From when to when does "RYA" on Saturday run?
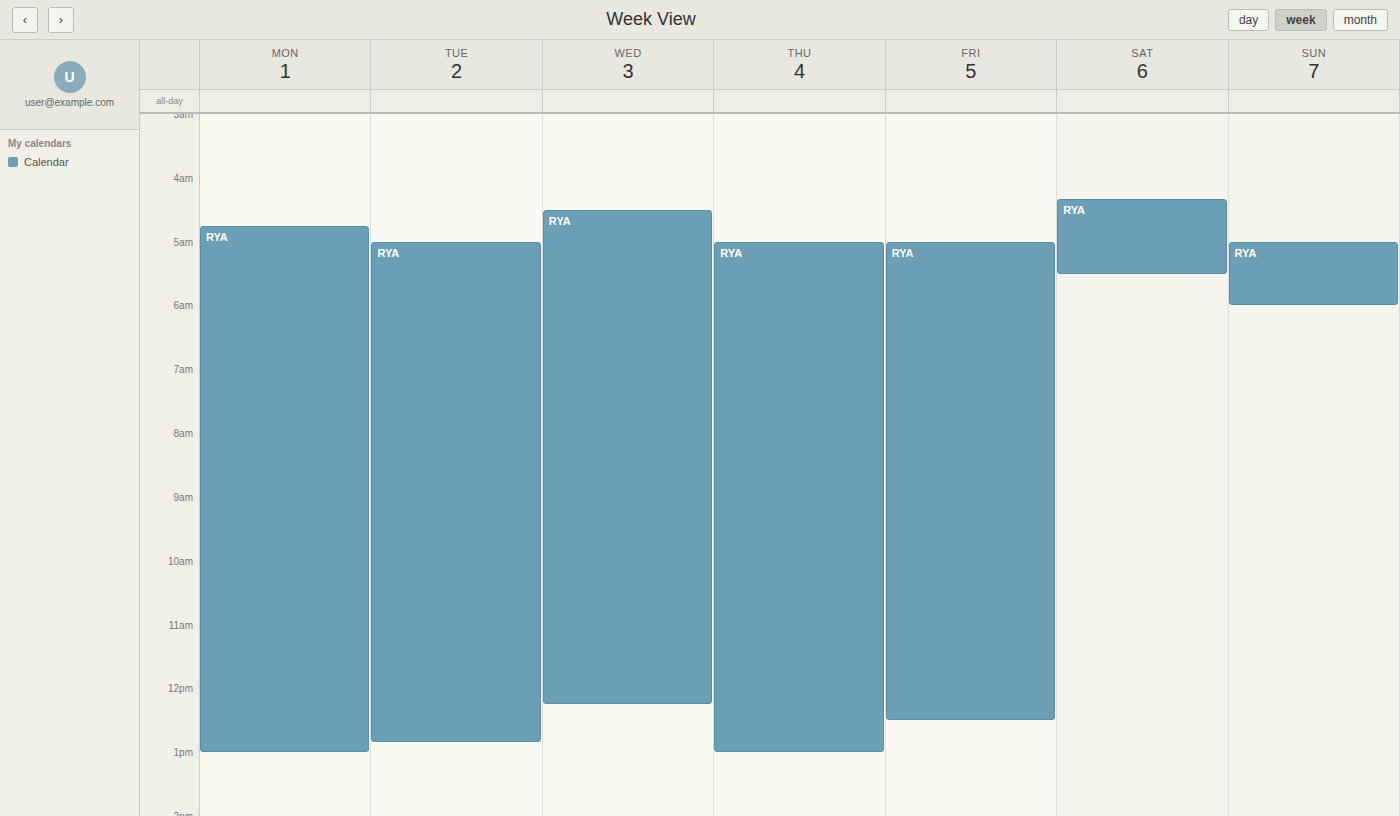
4:20 AM to 5:30 AM